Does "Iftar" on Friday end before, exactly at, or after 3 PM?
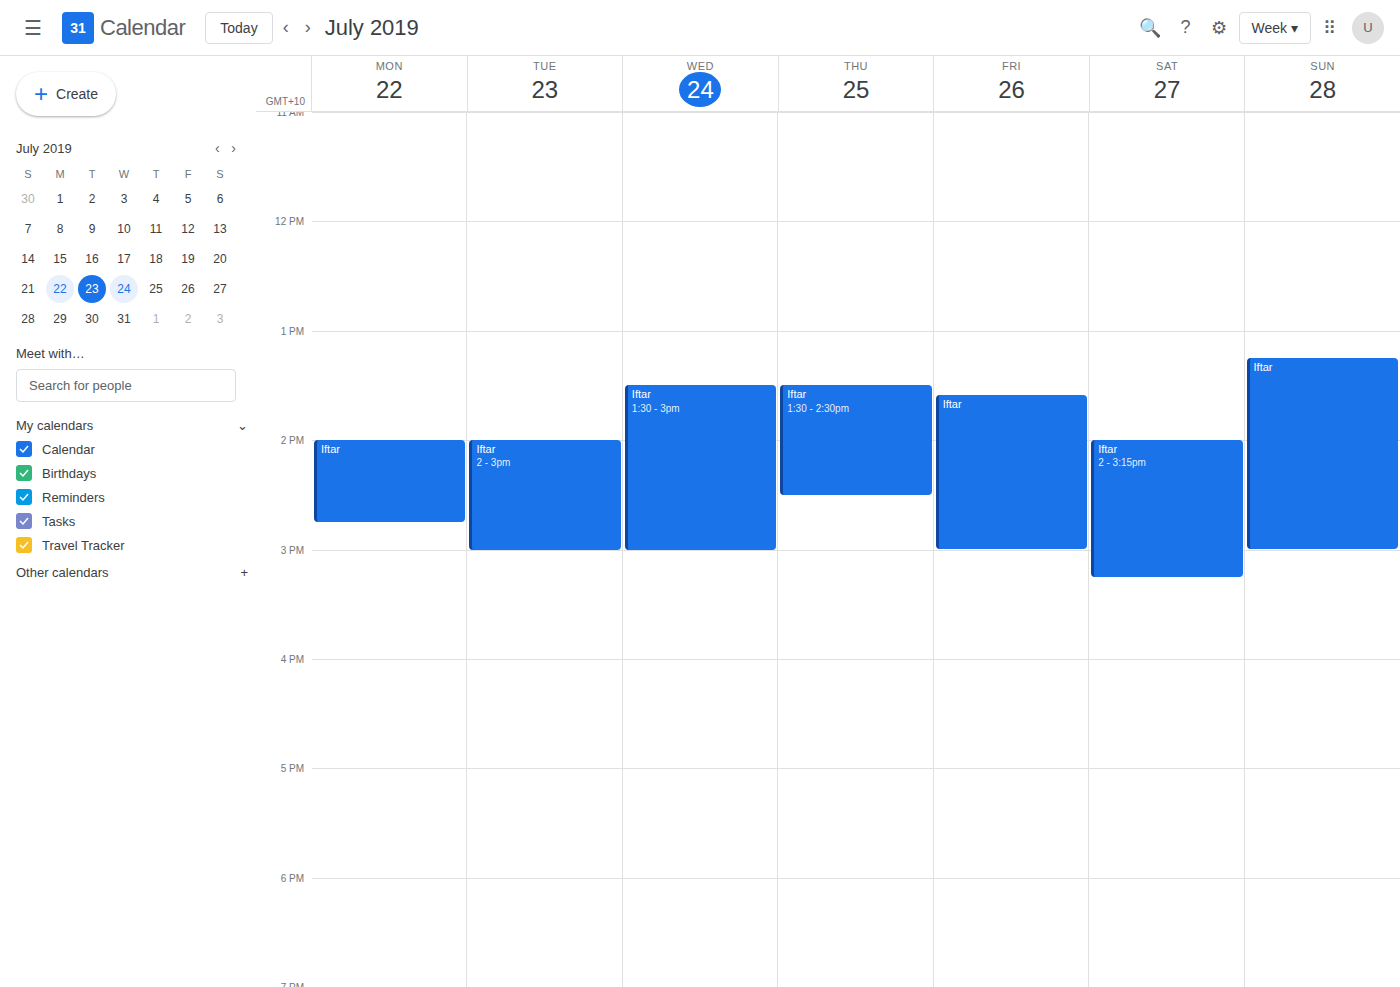
3:00 PM -- exactly at 3 PM, on the 3 PM line.